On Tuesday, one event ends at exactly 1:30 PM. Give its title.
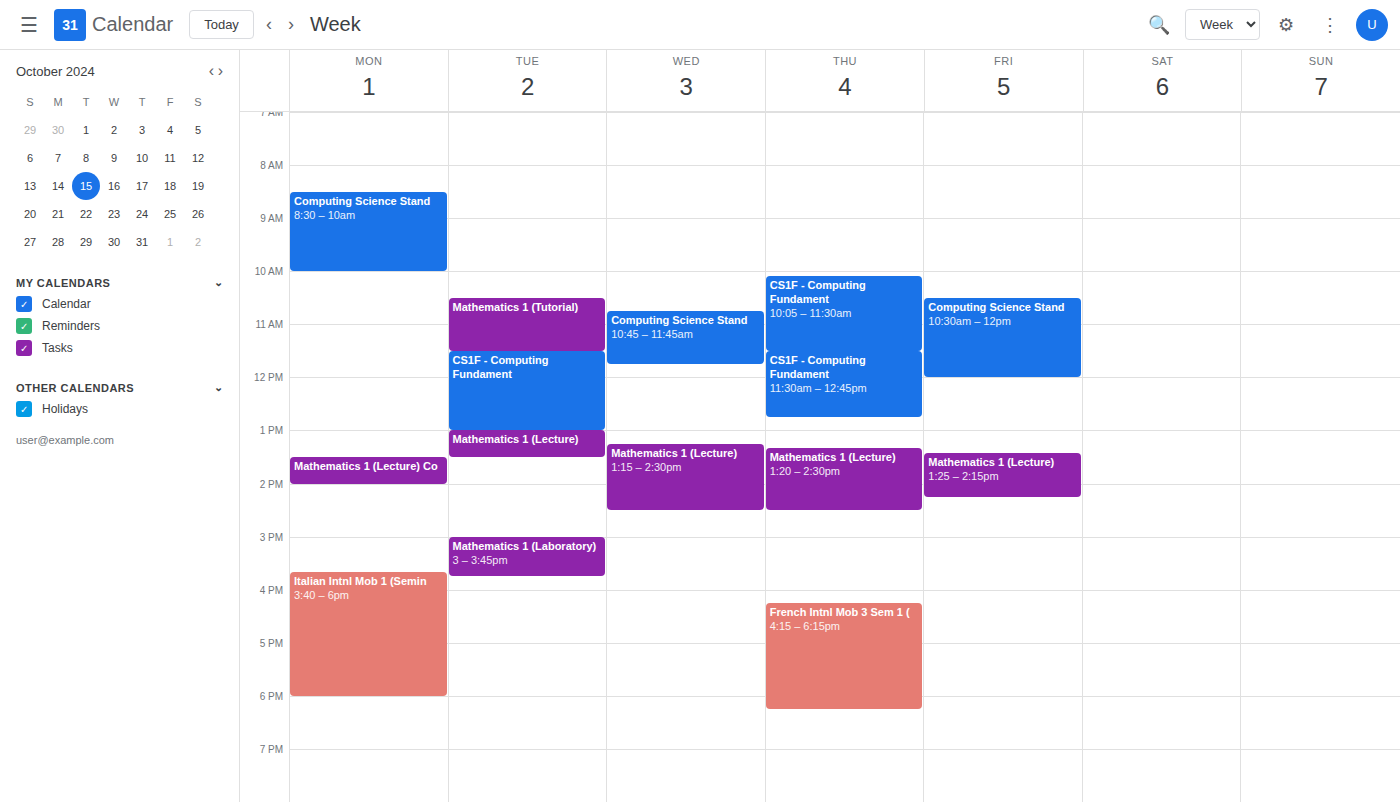
"Mathematics 1 (Lecture)"